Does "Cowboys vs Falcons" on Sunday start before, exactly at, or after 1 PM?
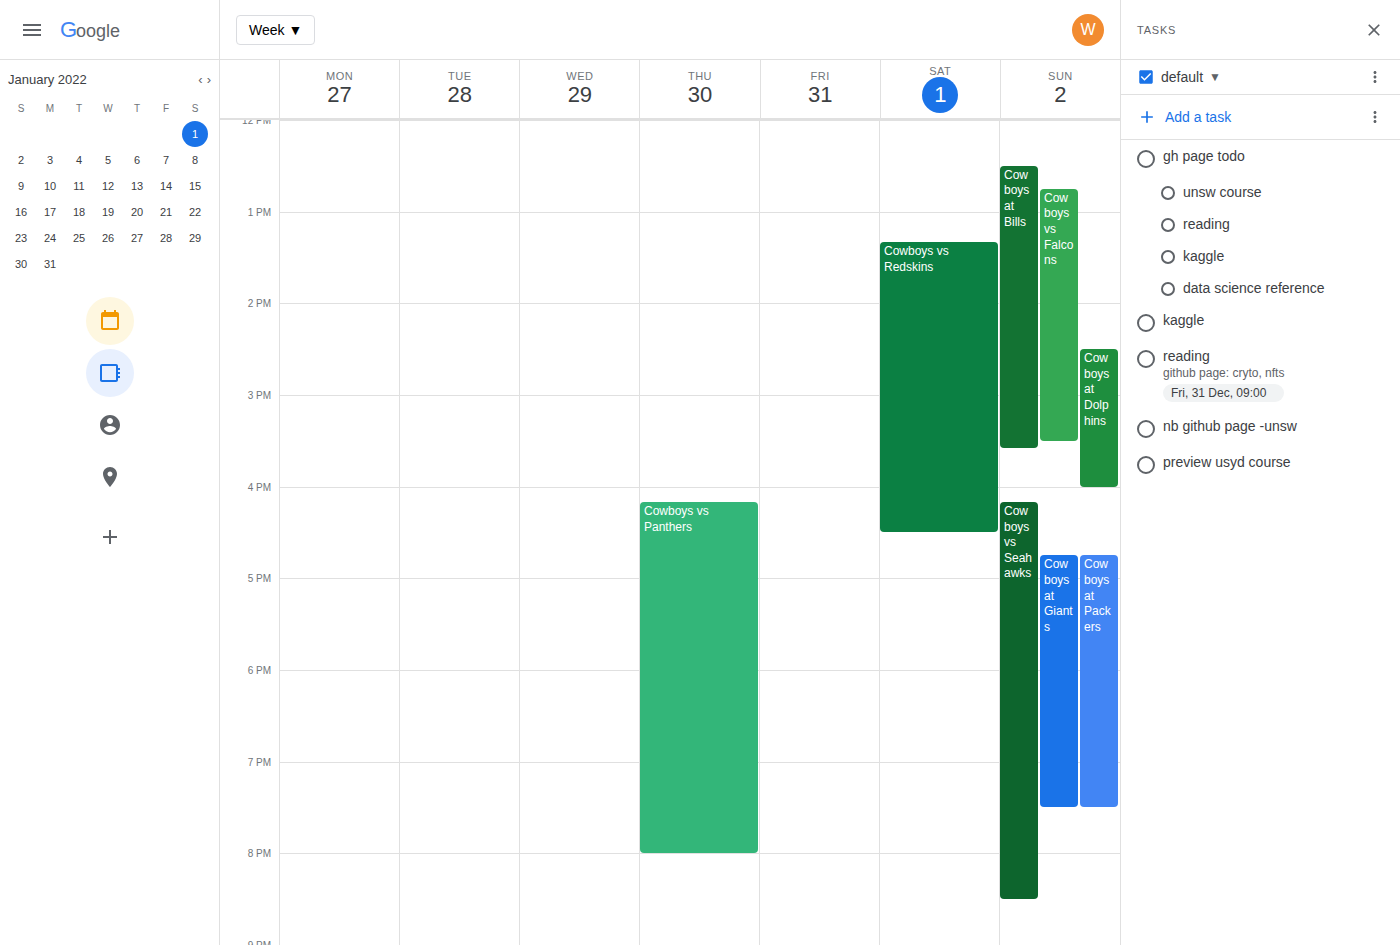
12:45 PM -- before 1 PM, 15 minutes above the 1 PM line.